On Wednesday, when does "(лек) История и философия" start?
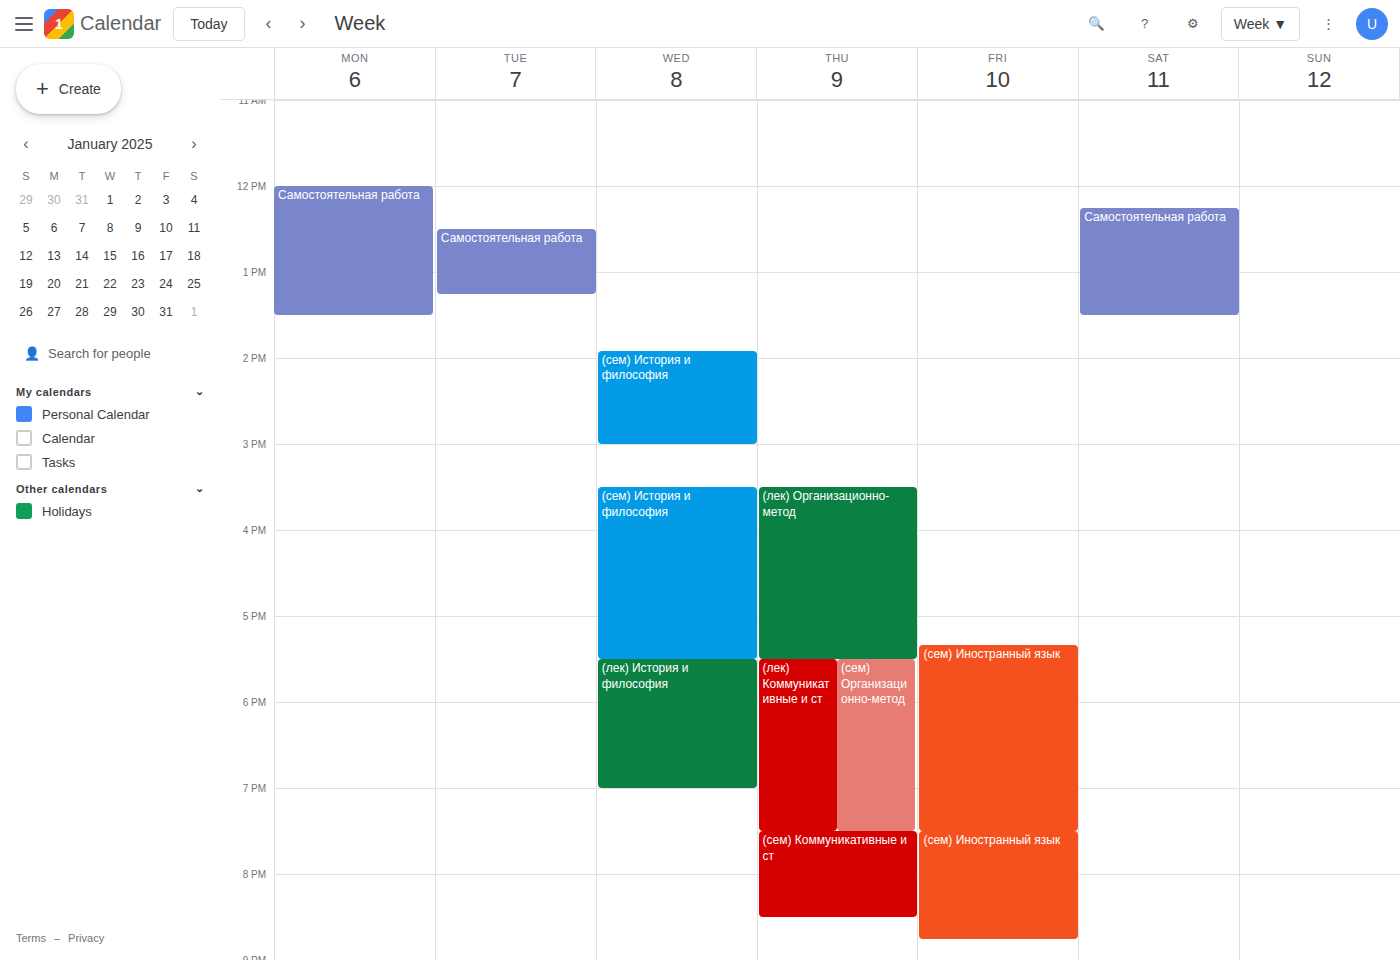
5:30 PM